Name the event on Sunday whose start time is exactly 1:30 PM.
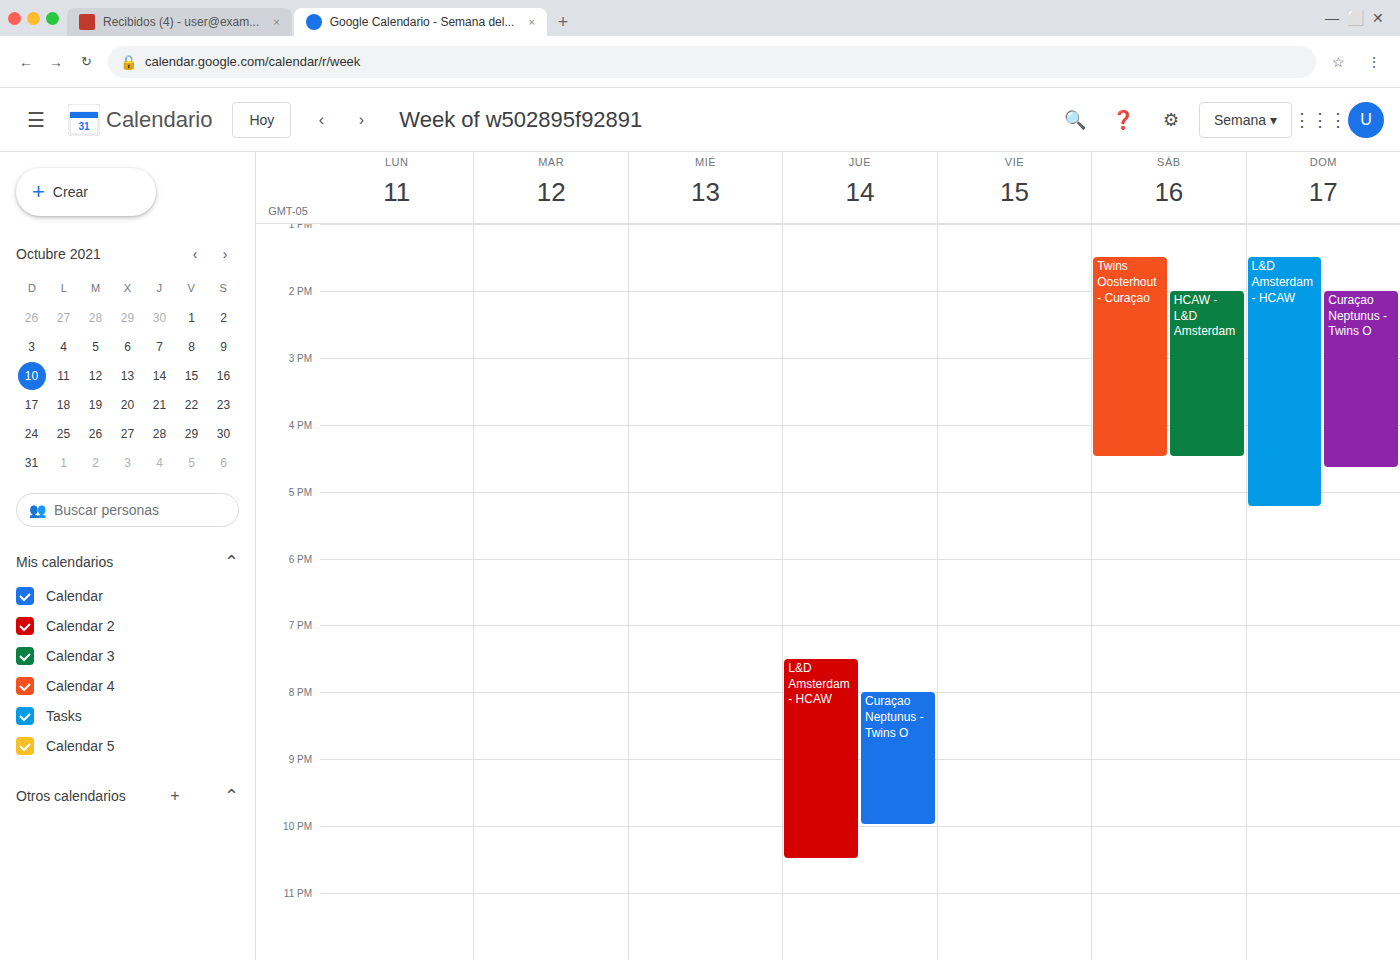
"L&D Amsterdam - HCAW"